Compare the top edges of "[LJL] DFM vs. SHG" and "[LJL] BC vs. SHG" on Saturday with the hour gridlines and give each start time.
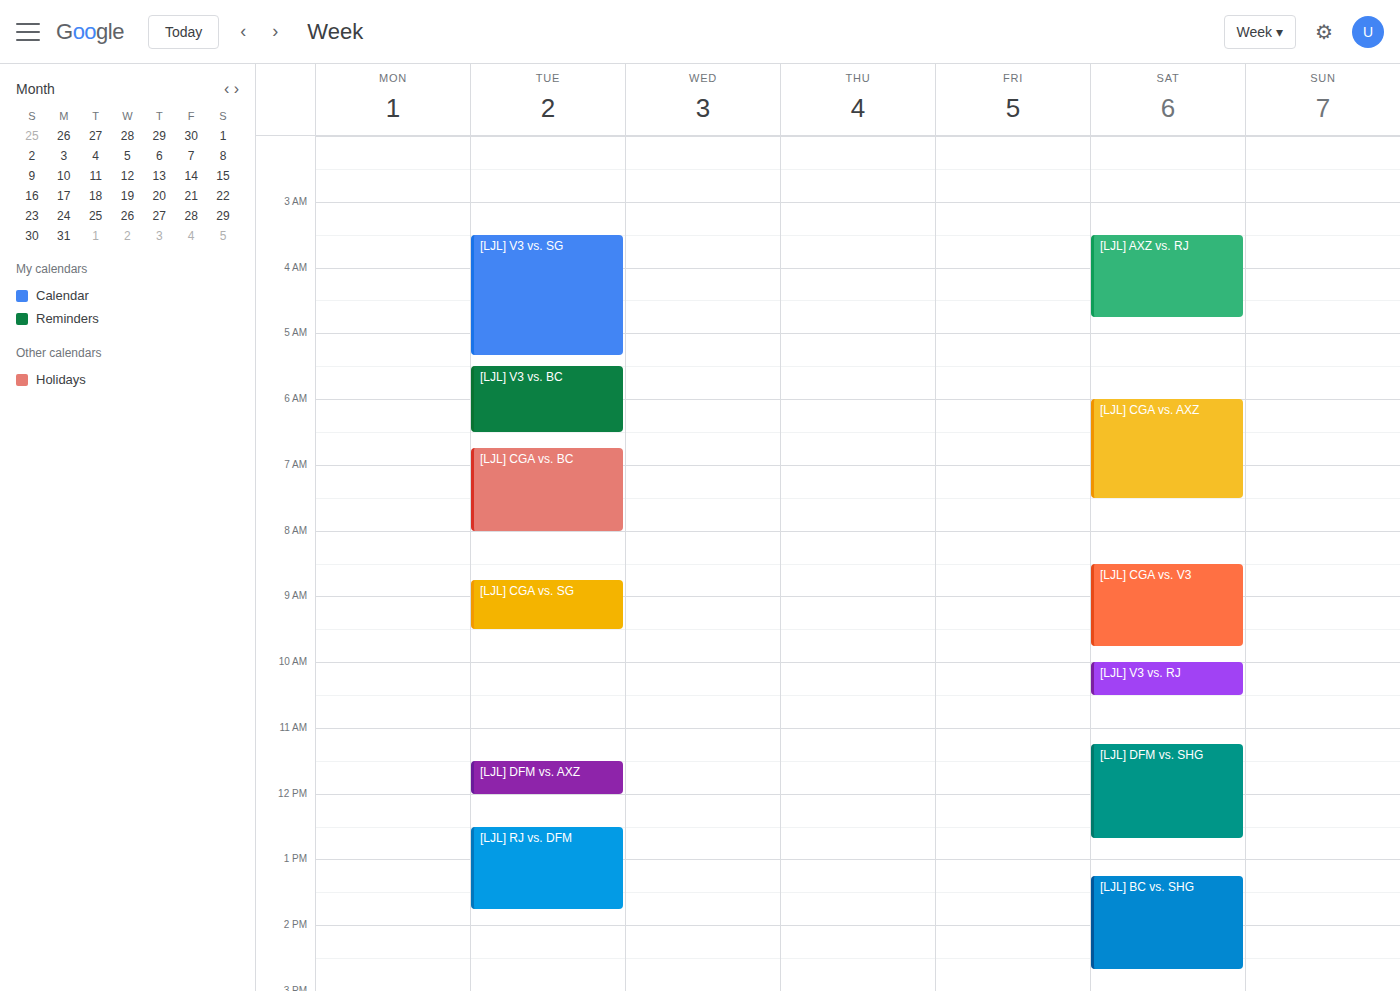
"[LJL] DFM vs. SHG": 11:15 AM, neither: a quarter of the way from the 11 AM line to the 12 PM line. "[LJL] BC vs. SHG": 1:15 PM, neither: a quarter of the way from the 1 PM line to the 2 PM line.